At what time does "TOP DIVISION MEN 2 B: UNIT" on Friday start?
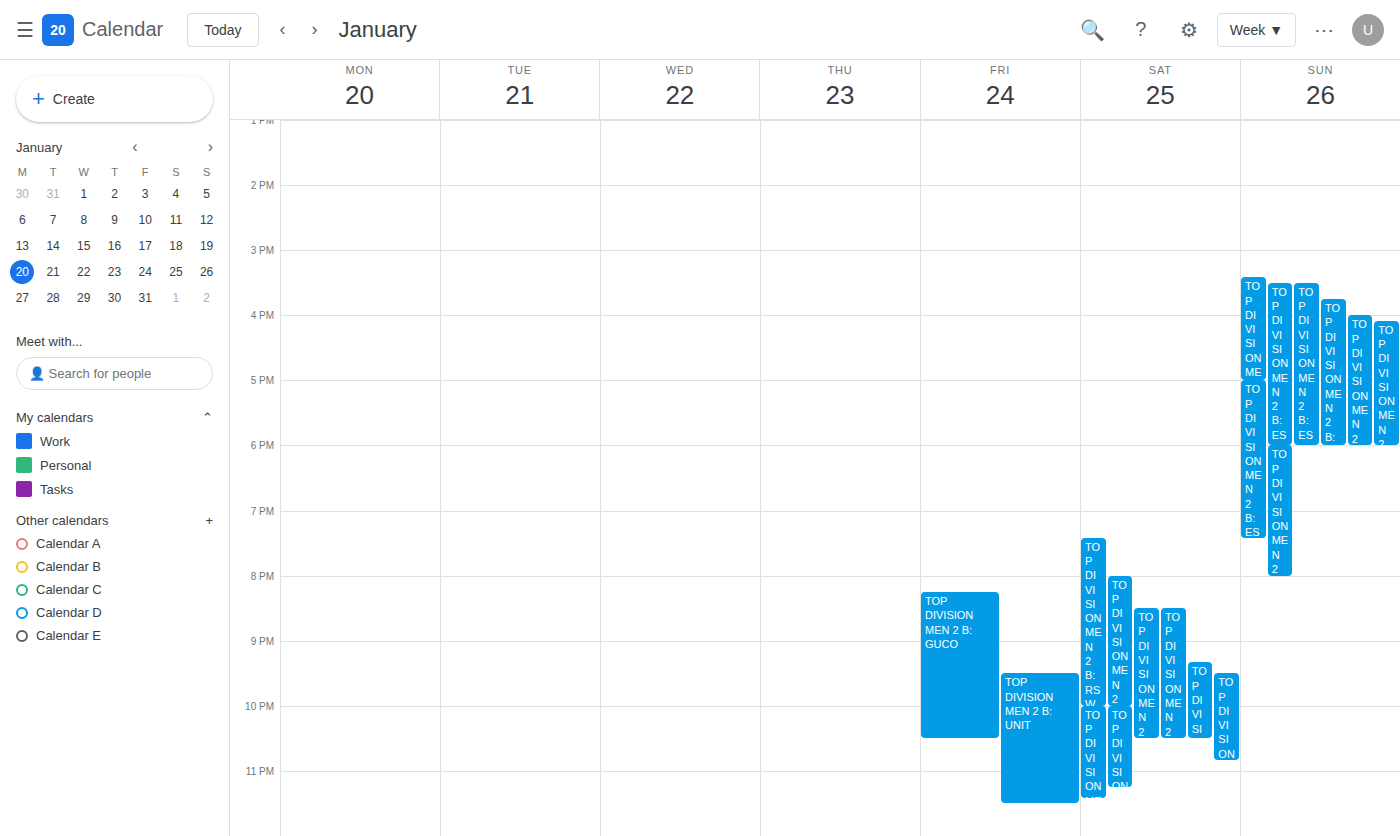
9:30 PM